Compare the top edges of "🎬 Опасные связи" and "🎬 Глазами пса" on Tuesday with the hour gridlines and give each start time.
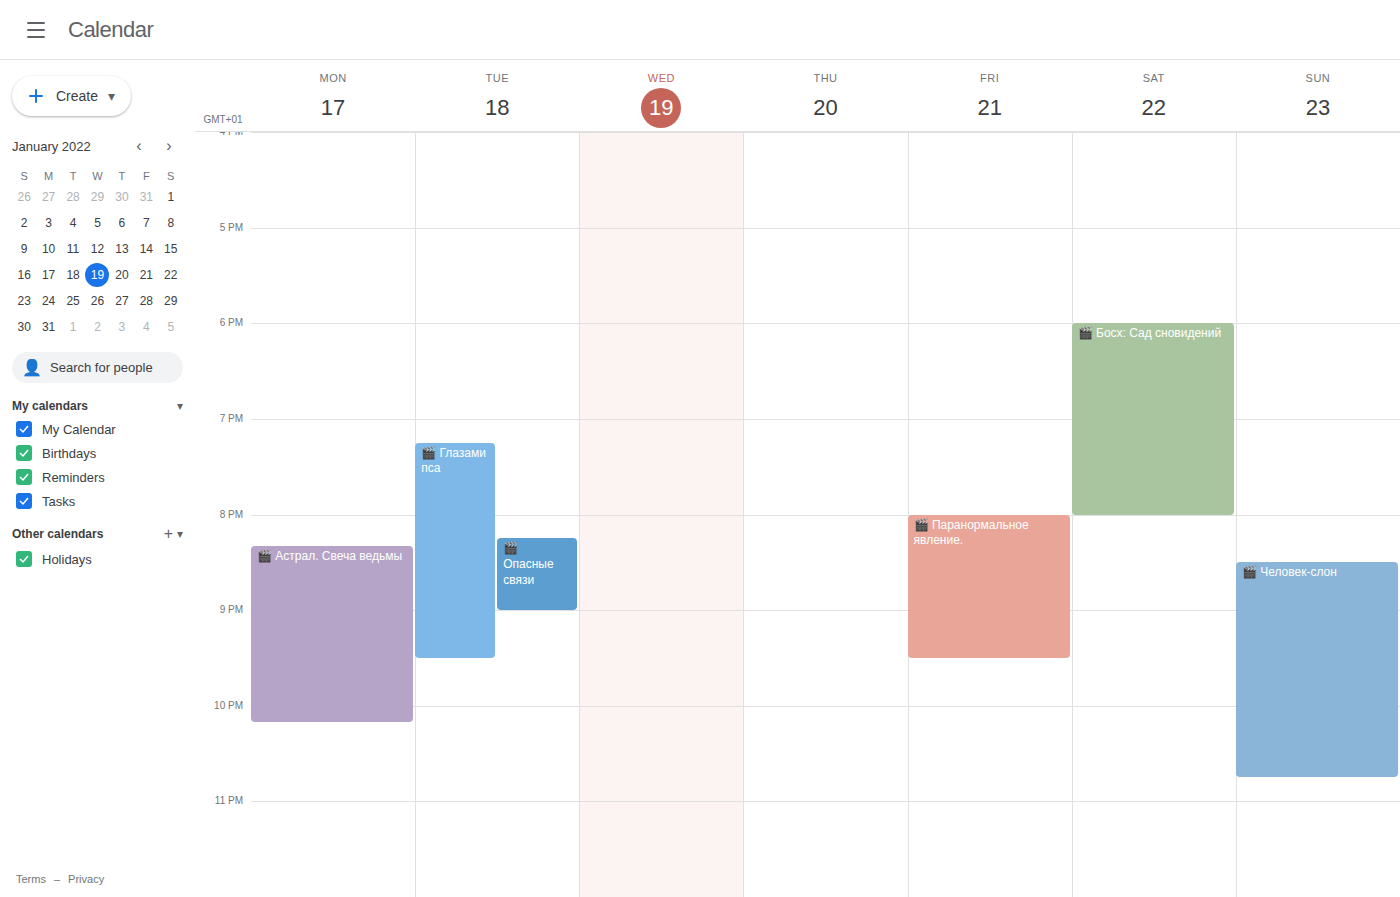
"🎬 Опасные связи": 20:15, neither: a quarter of the way from the 20:00 line to the 21:00 line. "🎬 Глазами пса": 19:15, neither: a quarter of the way from the 19:00 line to the 20:00 line.